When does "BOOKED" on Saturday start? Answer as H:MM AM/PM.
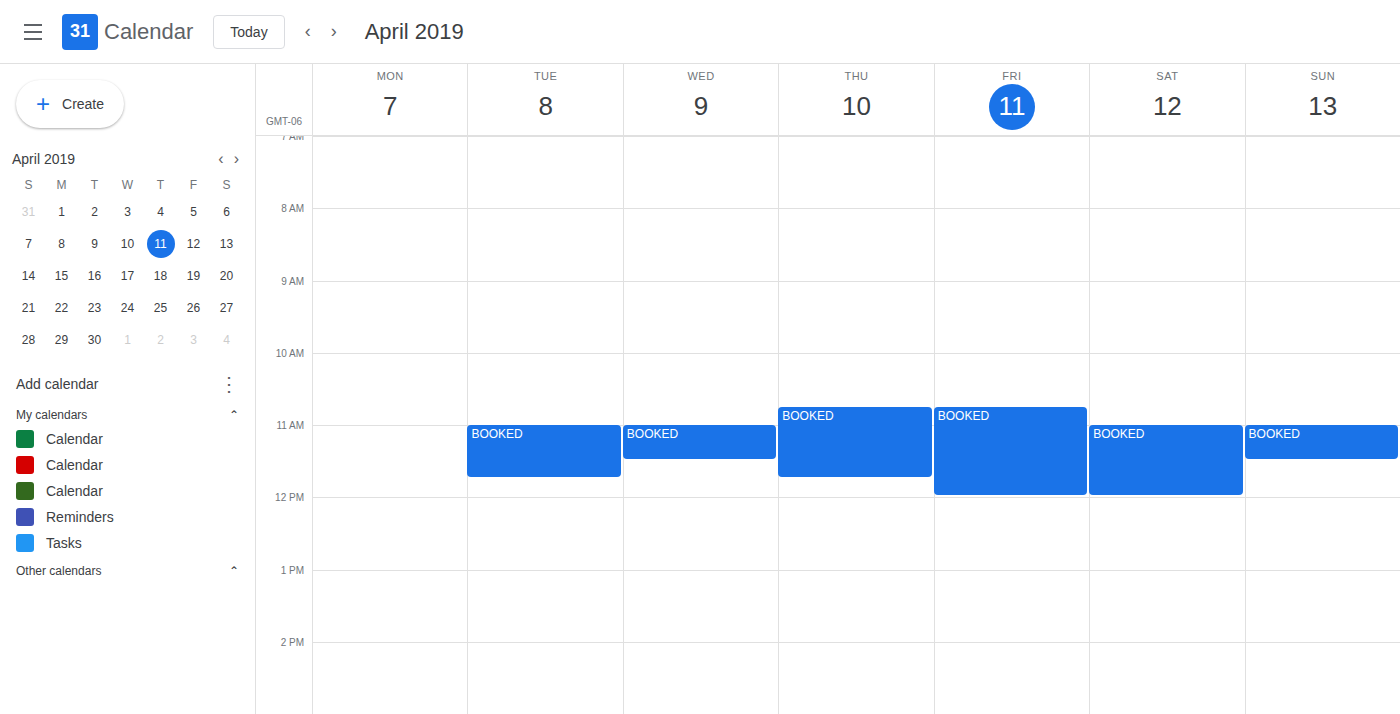
11:00 AM